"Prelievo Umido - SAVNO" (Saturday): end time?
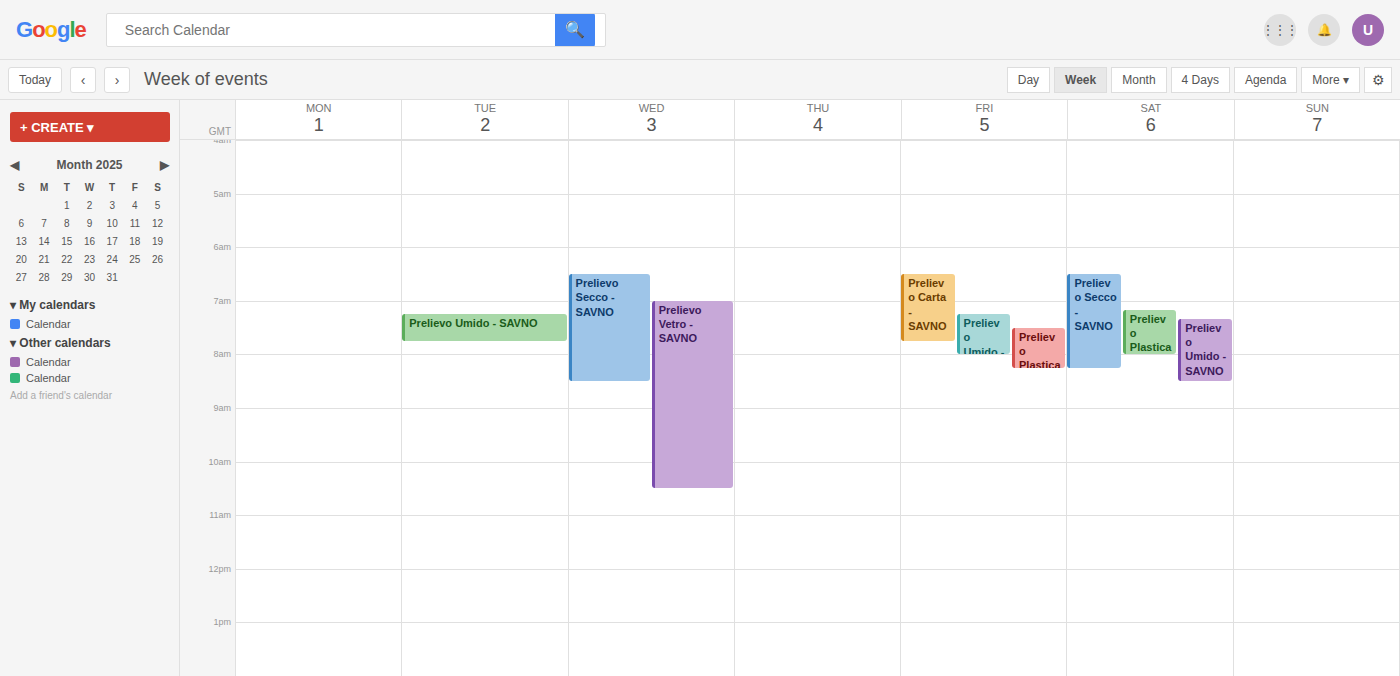
8:30 AM